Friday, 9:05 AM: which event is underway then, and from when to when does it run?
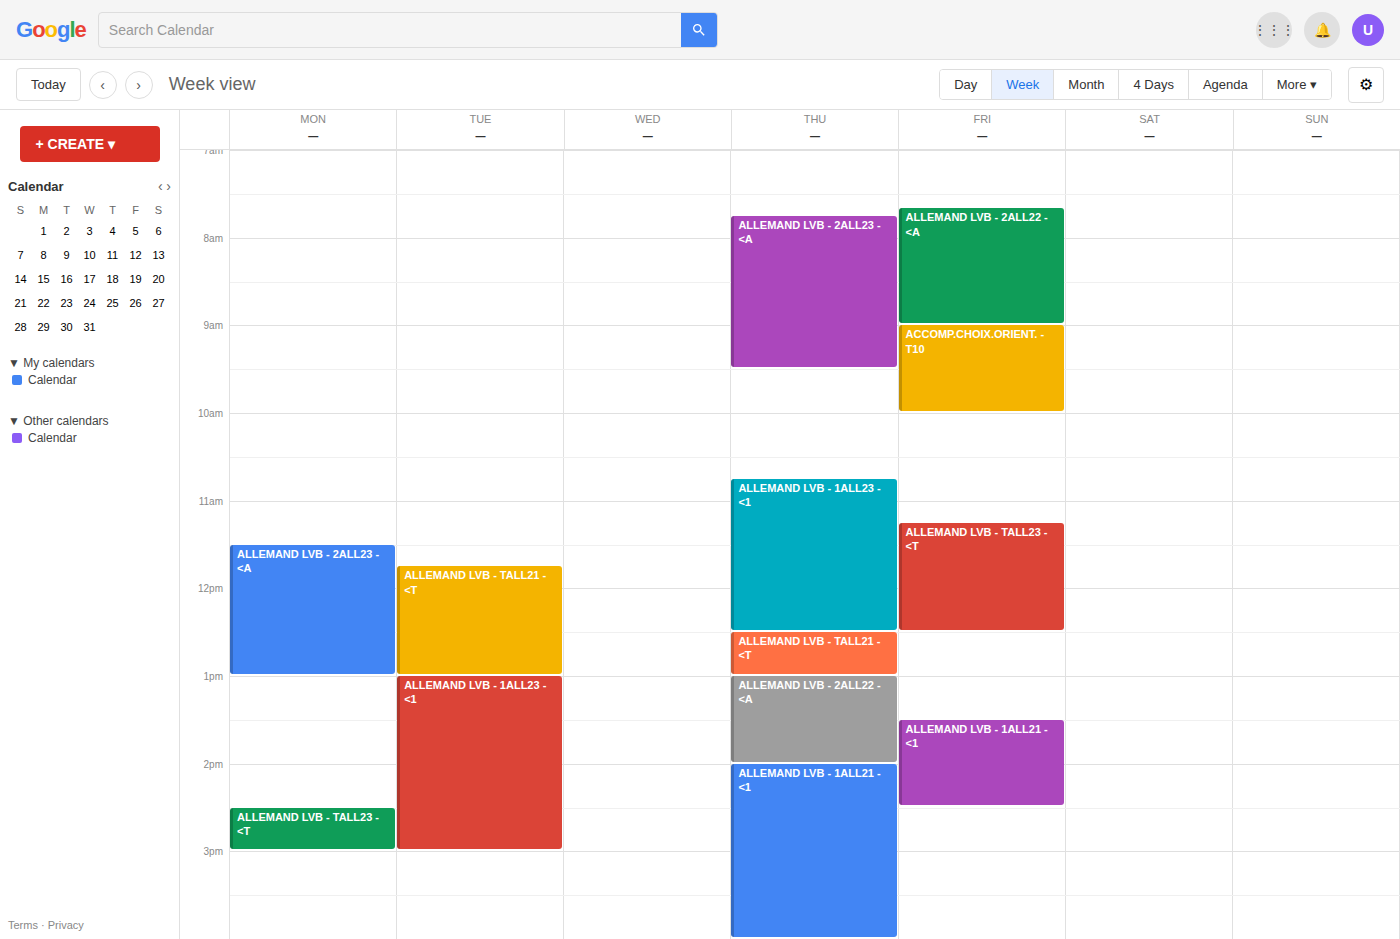
"ACCOMP.CHOIX.ORIENT. - T10", 9:00 AM to 10:00 AM